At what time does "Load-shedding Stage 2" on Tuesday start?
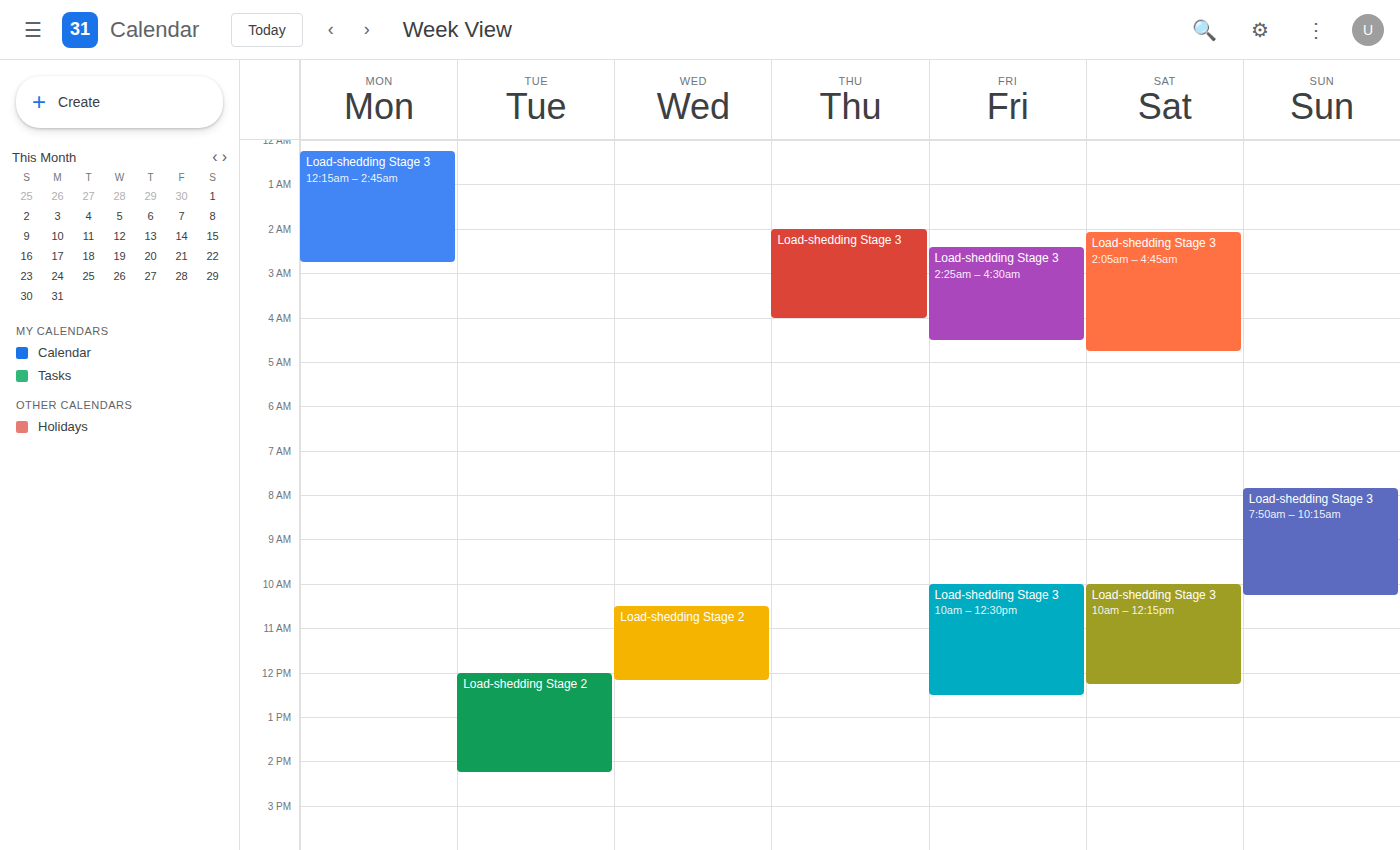
12:00 PM